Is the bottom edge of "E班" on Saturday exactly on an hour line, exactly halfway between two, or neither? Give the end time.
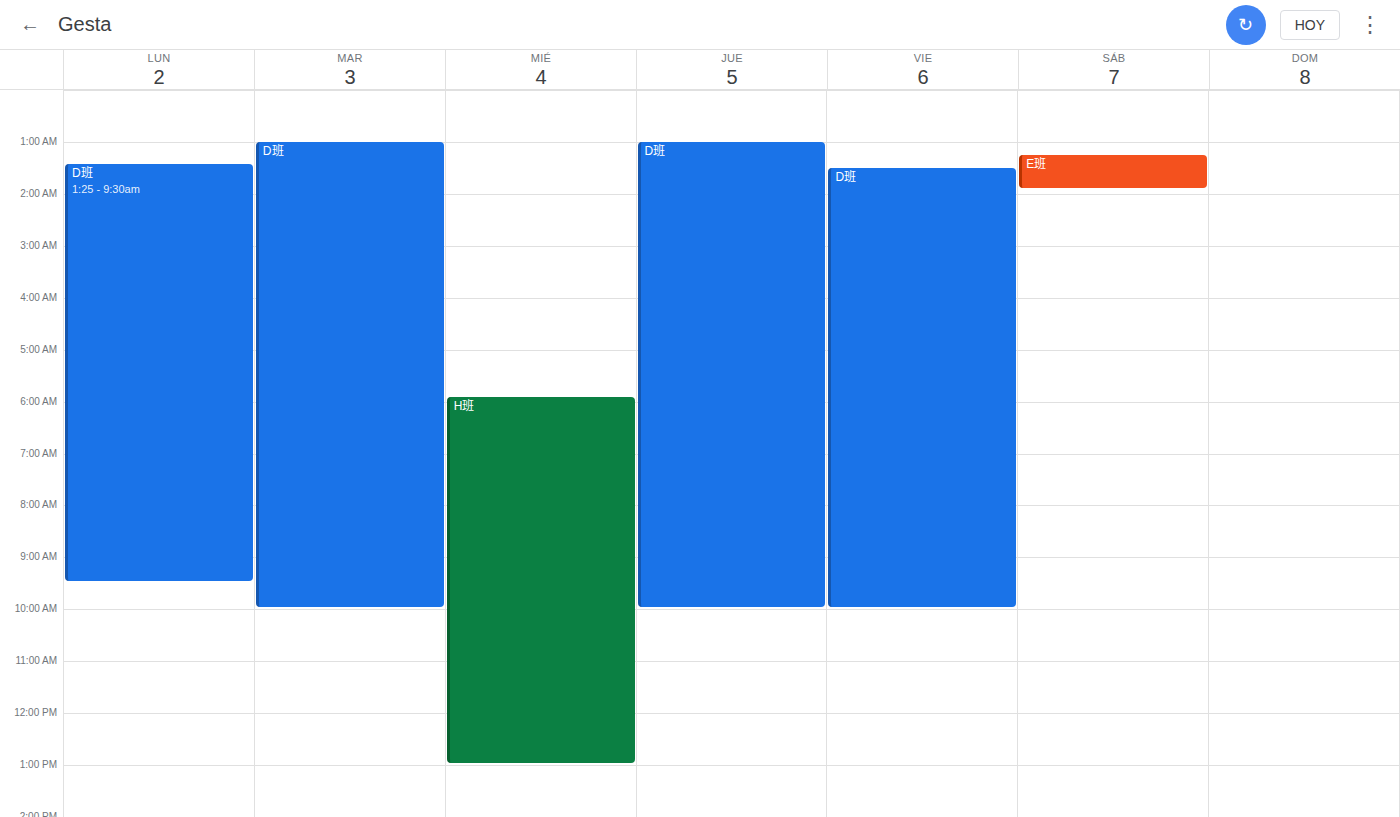
1:55 AM -- neither: 55 minutes below the 1 AM line and 5 minutes above the 2 AM line.